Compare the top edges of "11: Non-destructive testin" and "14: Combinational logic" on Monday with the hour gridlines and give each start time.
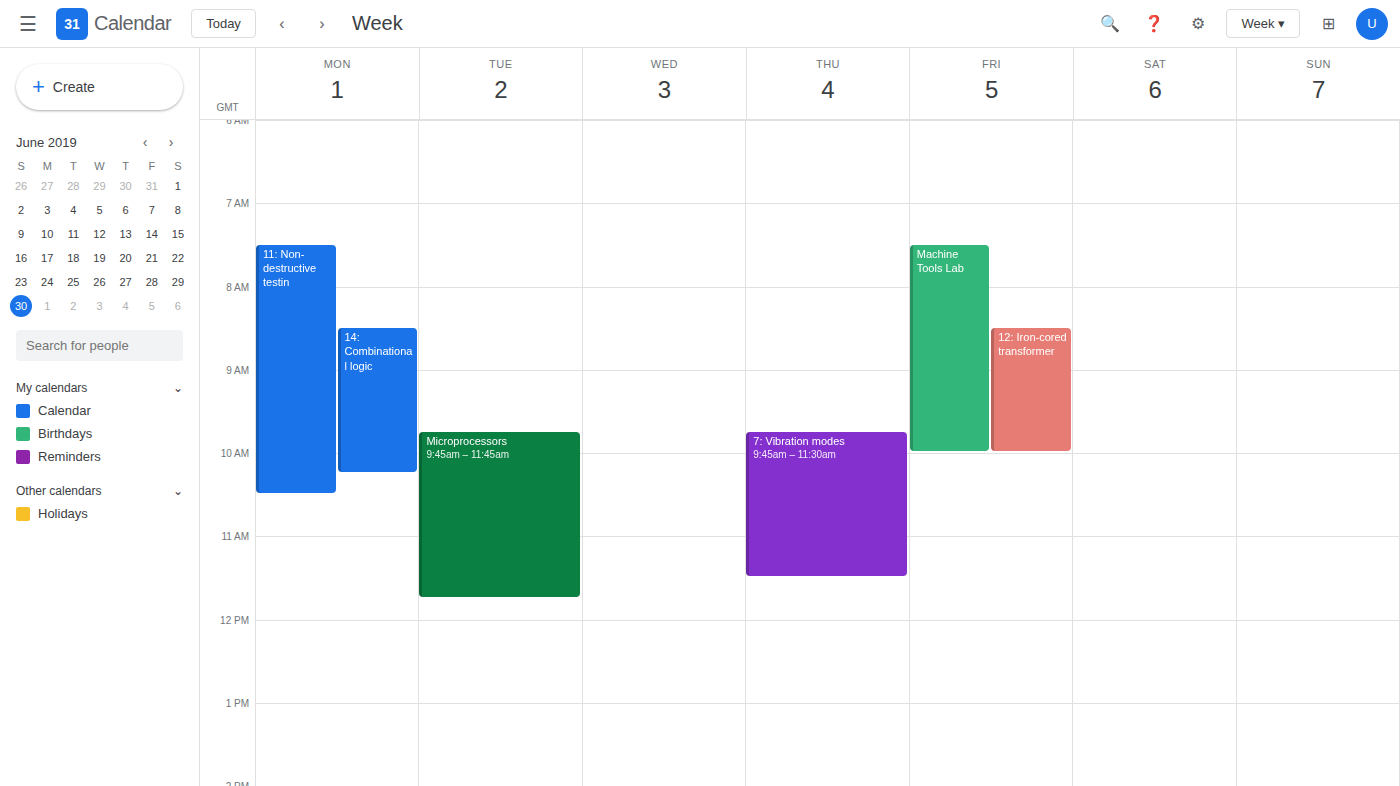
"11: Non-destructive testin": 7:30 AM, halfway between the 7 AM and 8 AM lines. "14: Combinational logic": 8:30 AM, halfway between the 8 AM and 9 AM lines.